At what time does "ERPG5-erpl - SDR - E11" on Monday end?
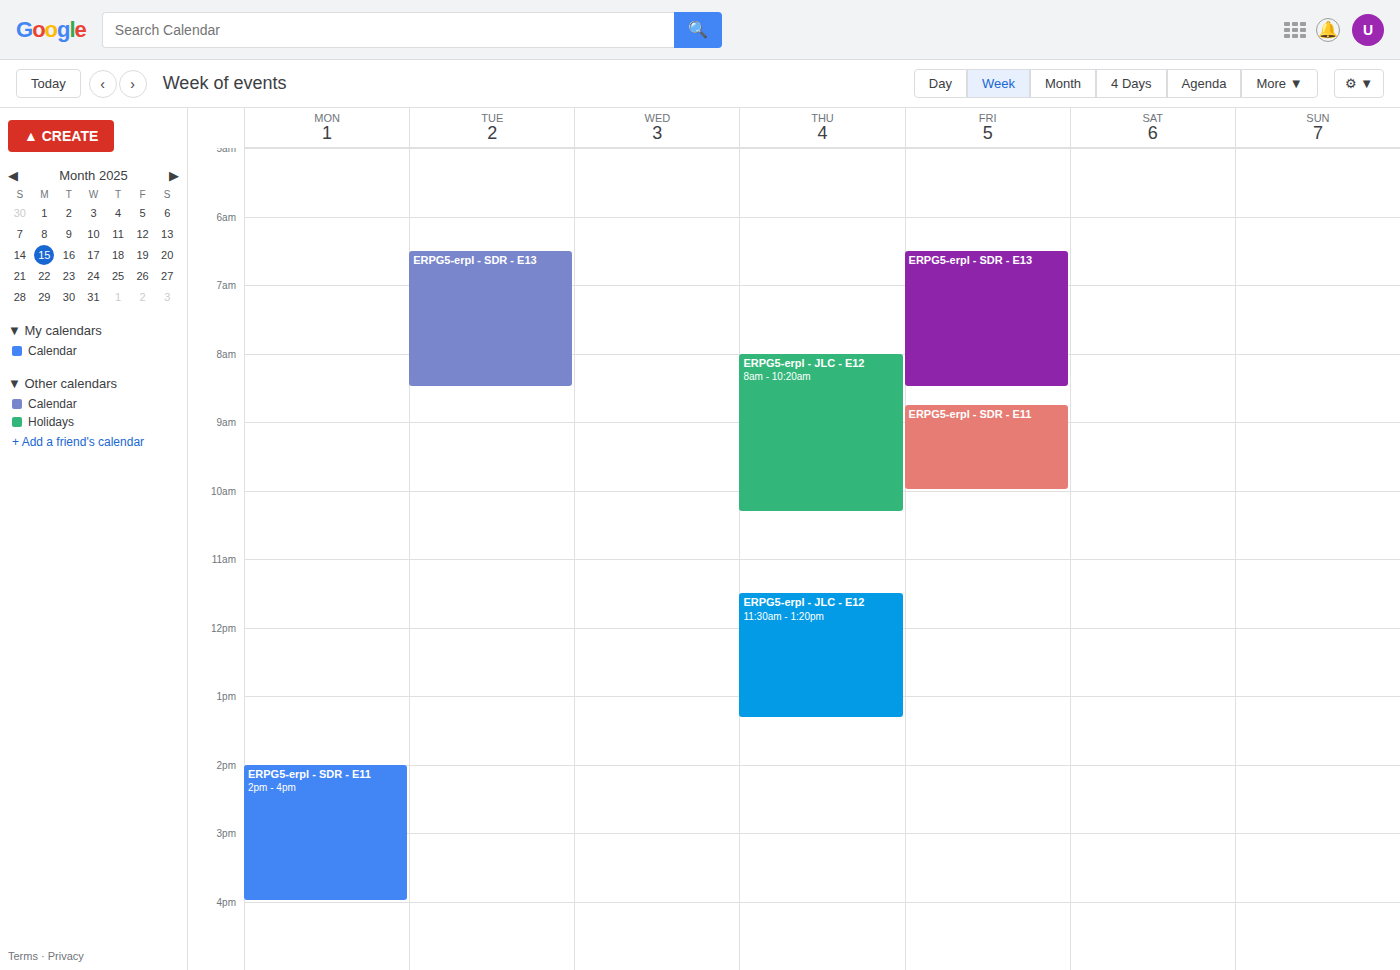
4:00 PM